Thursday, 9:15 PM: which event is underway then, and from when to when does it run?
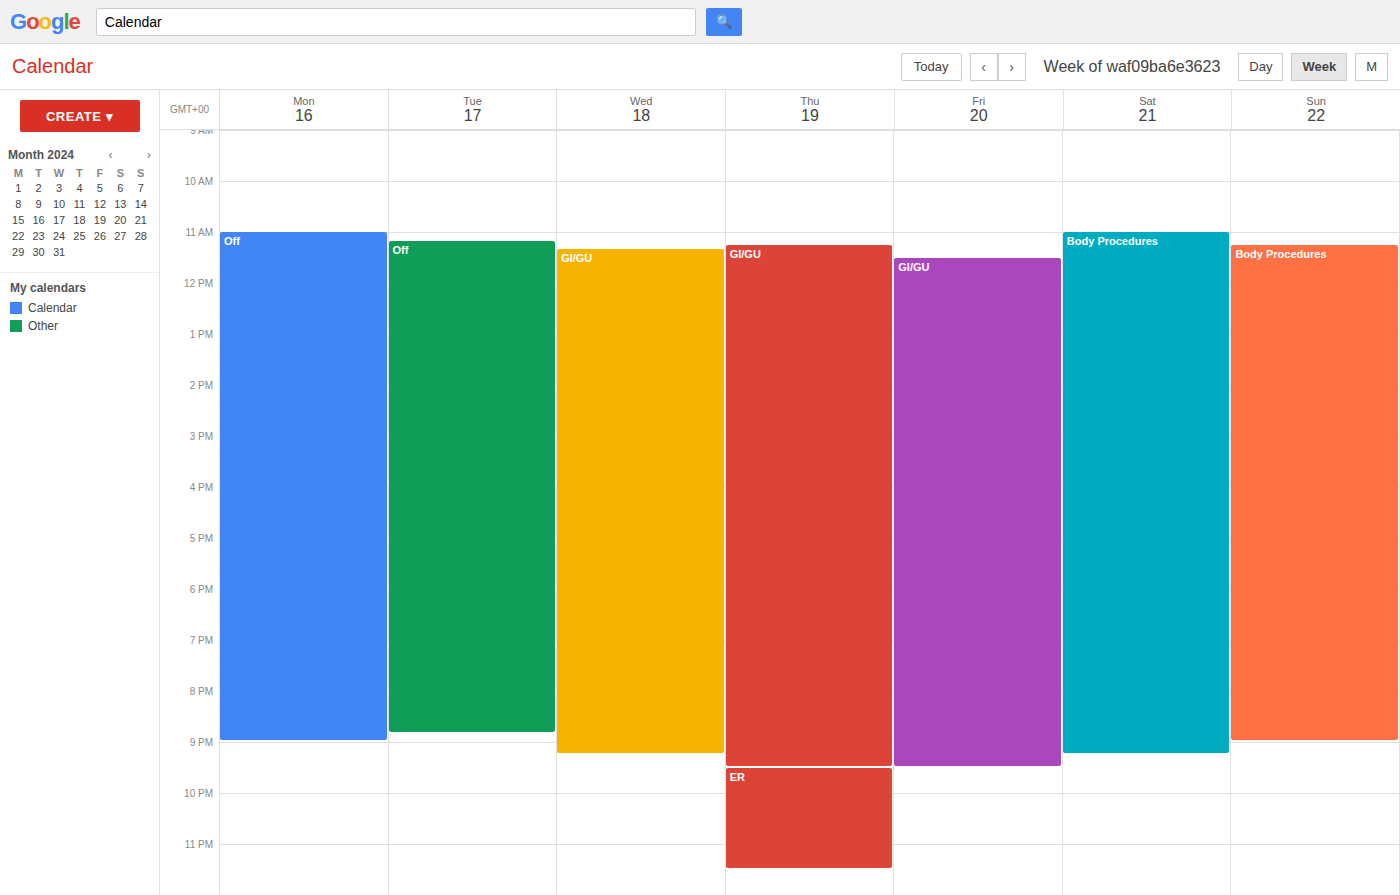
"GI/GU", 11:15 AM to 9:30 PM